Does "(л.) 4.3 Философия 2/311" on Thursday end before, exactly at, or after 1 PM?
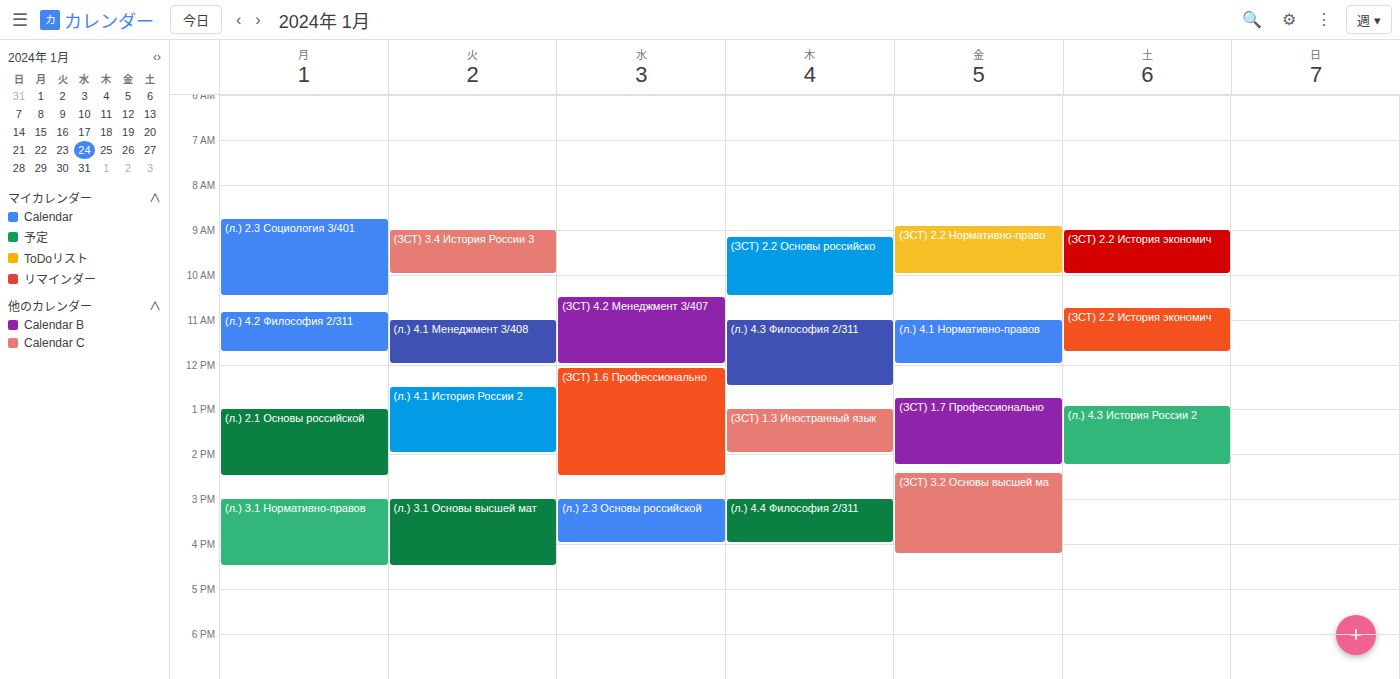
12:30 PM -- before 1 PM, 30 minutes above the 1 PM line.